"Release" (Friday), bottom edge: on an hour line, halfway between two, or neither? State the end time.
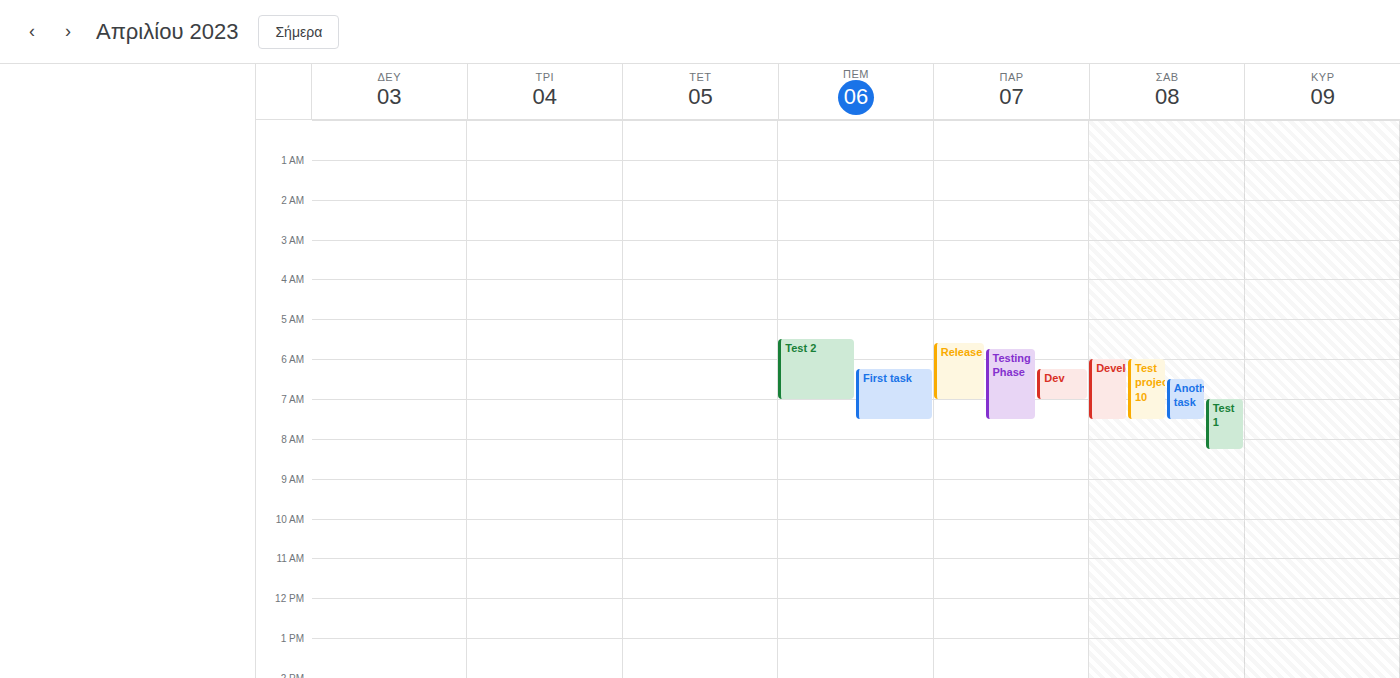
7:00 AM -- exactly on the 7 AM line.